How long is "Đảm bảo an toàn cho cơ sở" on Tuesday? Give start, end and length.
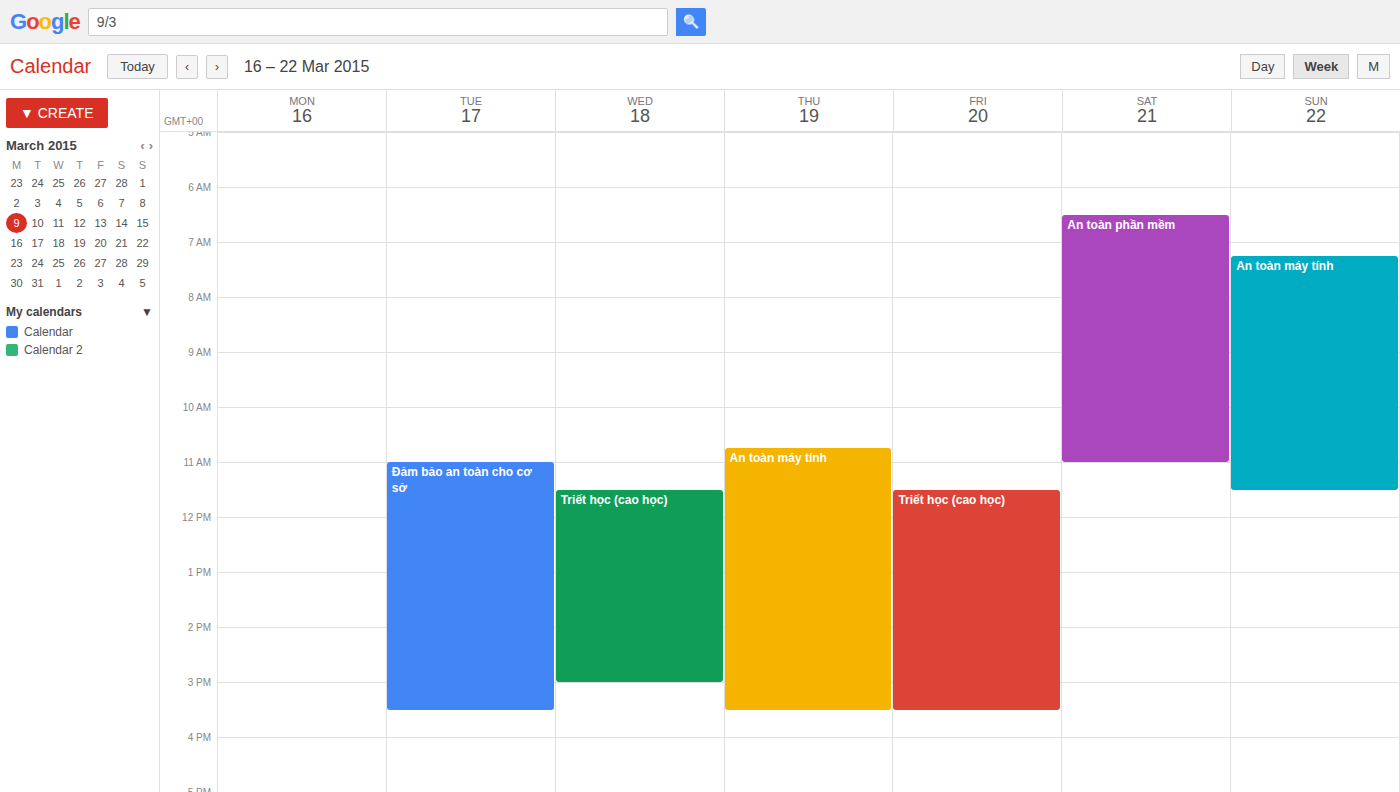
11:00 AM to 3:30 PM, 4 hours 30 minutes